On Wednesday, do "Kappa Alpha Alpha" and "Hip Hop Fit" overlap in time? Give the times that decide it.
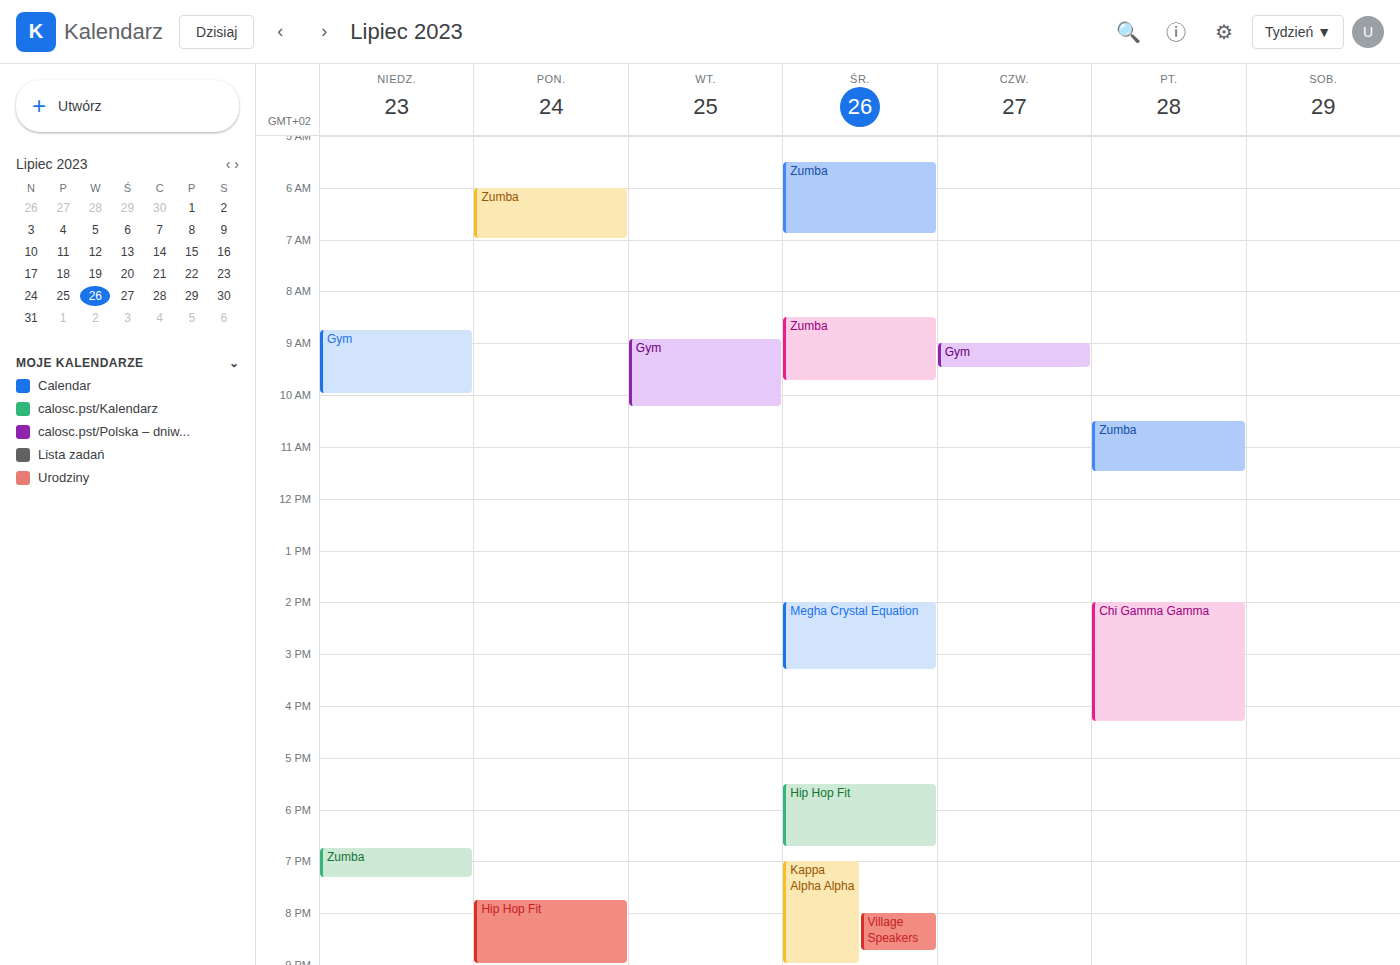
"Hip Hop Fit" ends at 6:45 PM and "Kappa Alpha Alpha" starts at 7:00 PM -- no overlap.